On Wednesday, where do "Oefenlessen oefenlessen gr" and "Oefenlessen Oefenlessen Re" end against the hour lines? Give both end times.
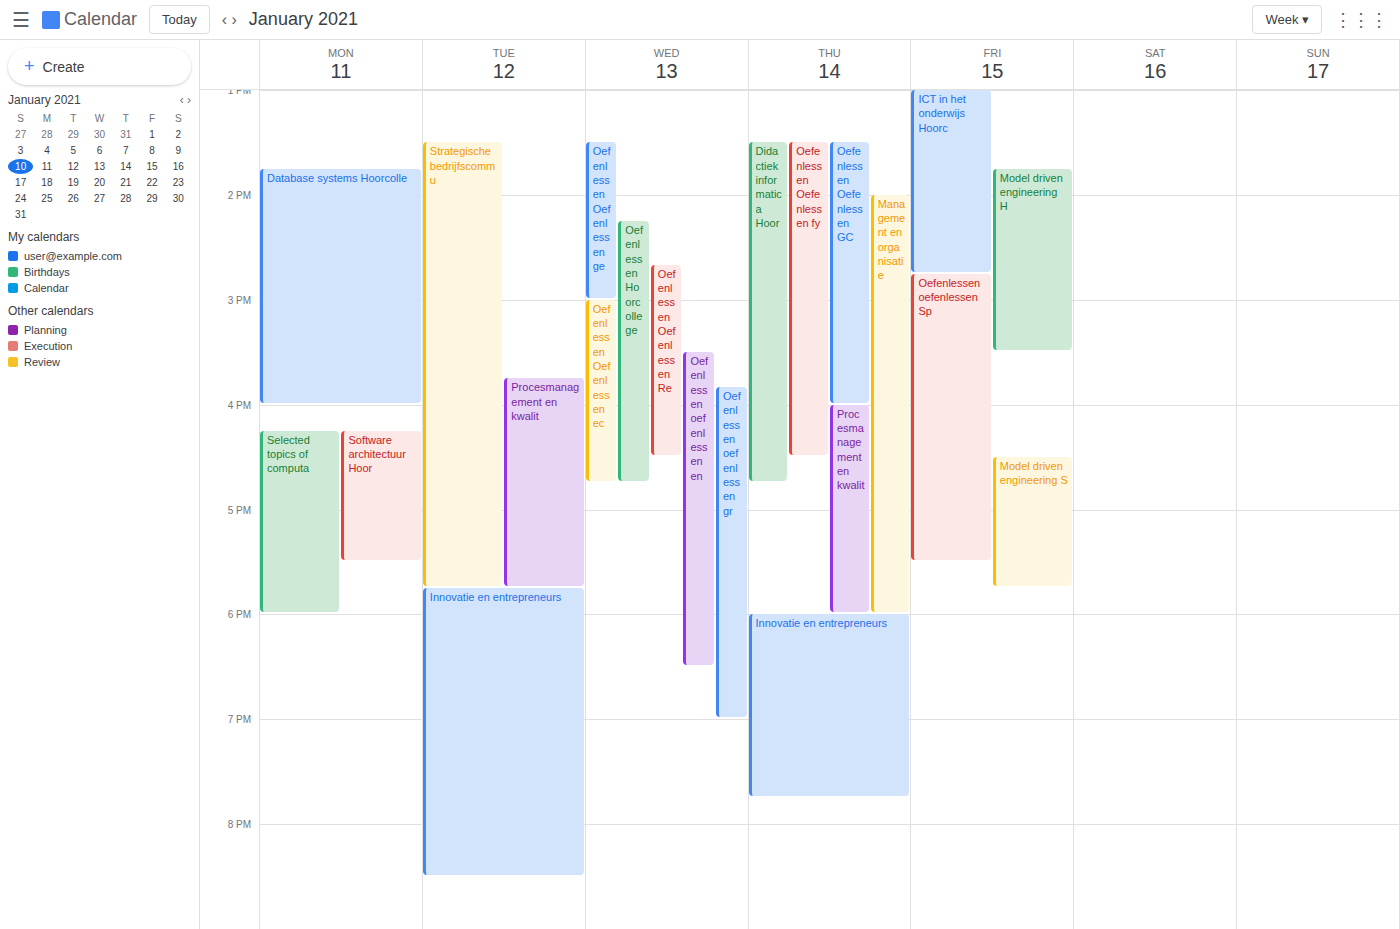
"Oefenlessen oefenlessen gr": 7:00 PM, exactly on the 7 PM line. "Oefenlessen Oefenlessen Re": 4:30 PM, halfway between the 4 PM and 5 PM lines.